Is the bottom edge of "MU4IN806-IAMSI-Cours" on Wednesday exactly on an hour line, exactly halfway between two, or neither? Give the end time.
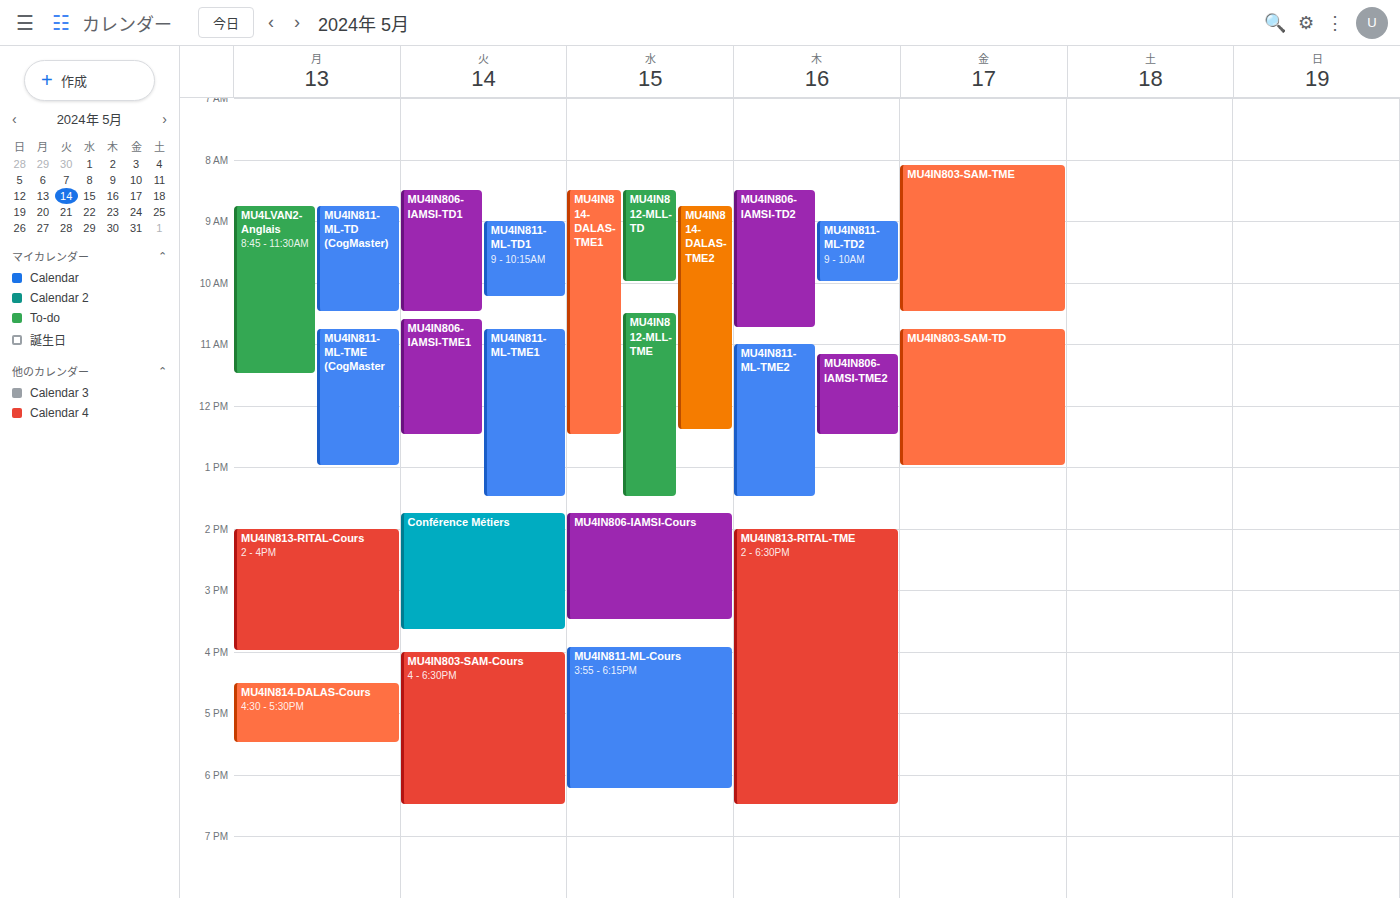
3:30 PM -- halfway between the 3 PM and 4 PM lines.